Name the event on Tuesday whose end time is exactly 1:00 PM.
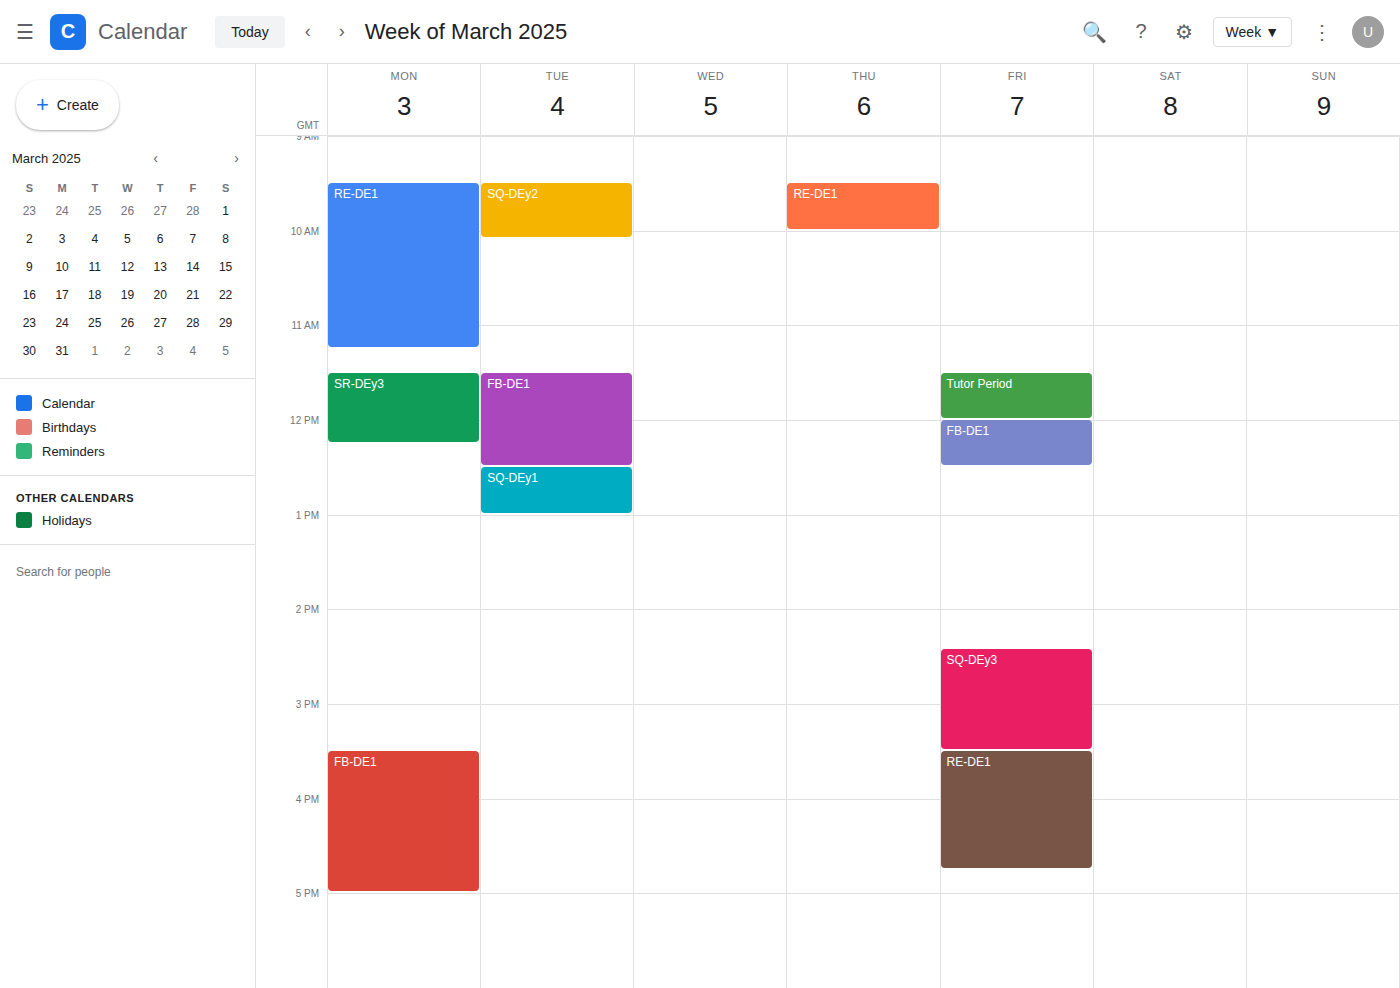
"SQ-DEy1"